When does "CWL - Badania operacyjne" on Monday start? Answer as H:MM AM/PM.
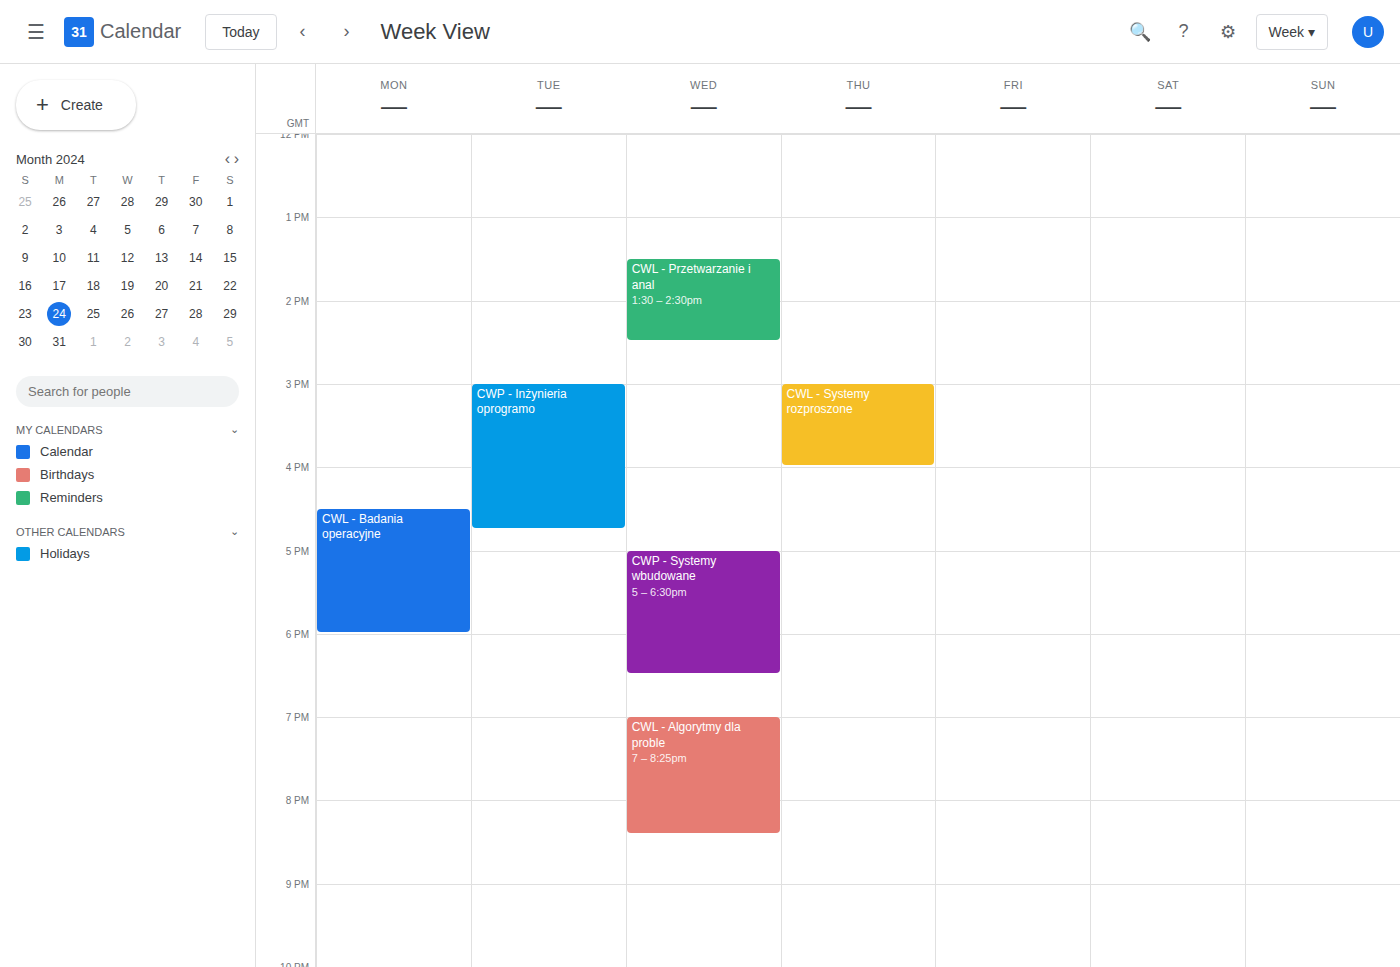
4:30 PM